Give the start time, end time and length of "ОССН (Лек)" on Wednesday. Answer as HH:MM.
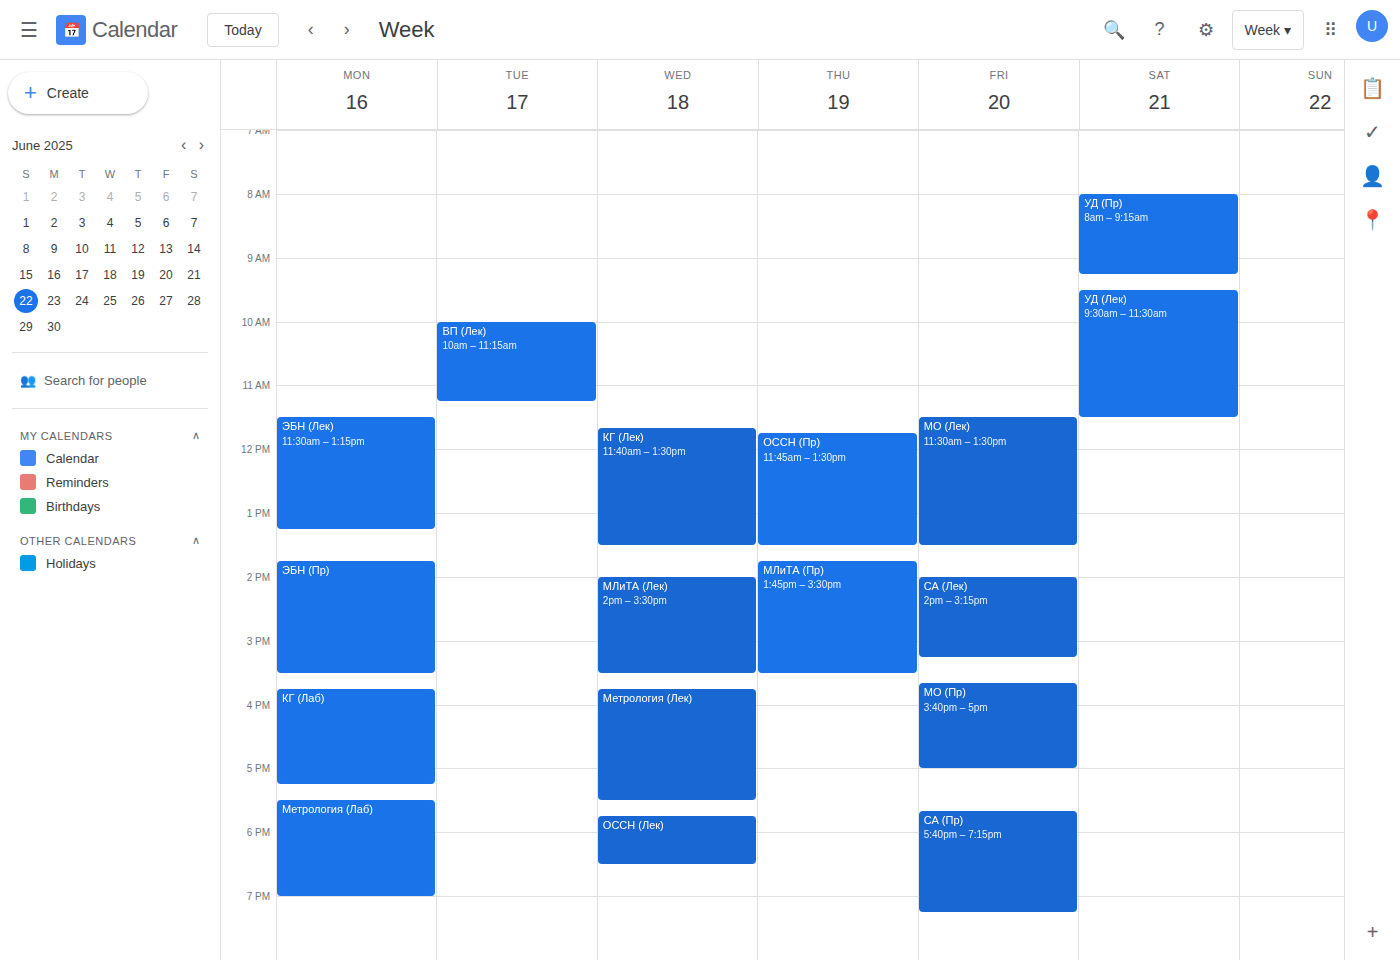
17:45 to 18:30, 45 minutes